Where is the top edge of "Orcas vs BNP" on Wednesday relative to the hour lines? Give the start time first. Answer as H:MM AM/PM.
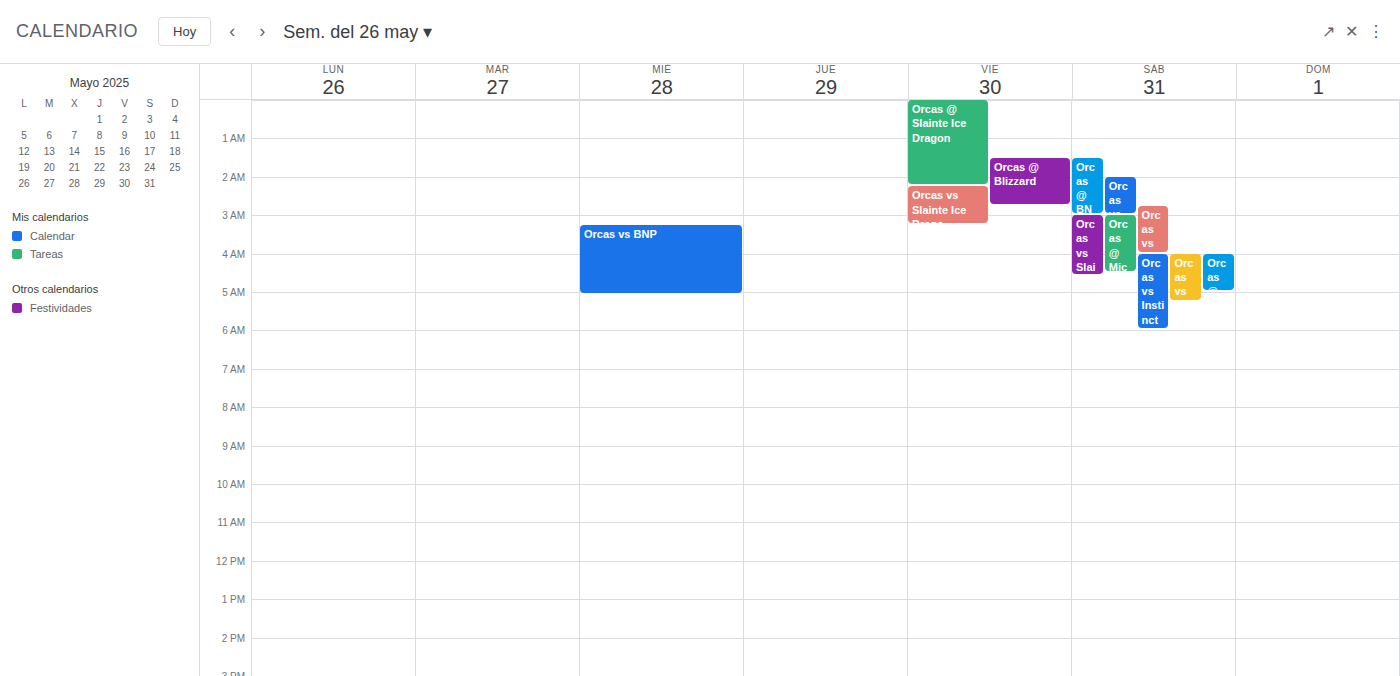
3:15 AM -- neither: a quarter of the way from the 3 AM line to the 4 AM line.